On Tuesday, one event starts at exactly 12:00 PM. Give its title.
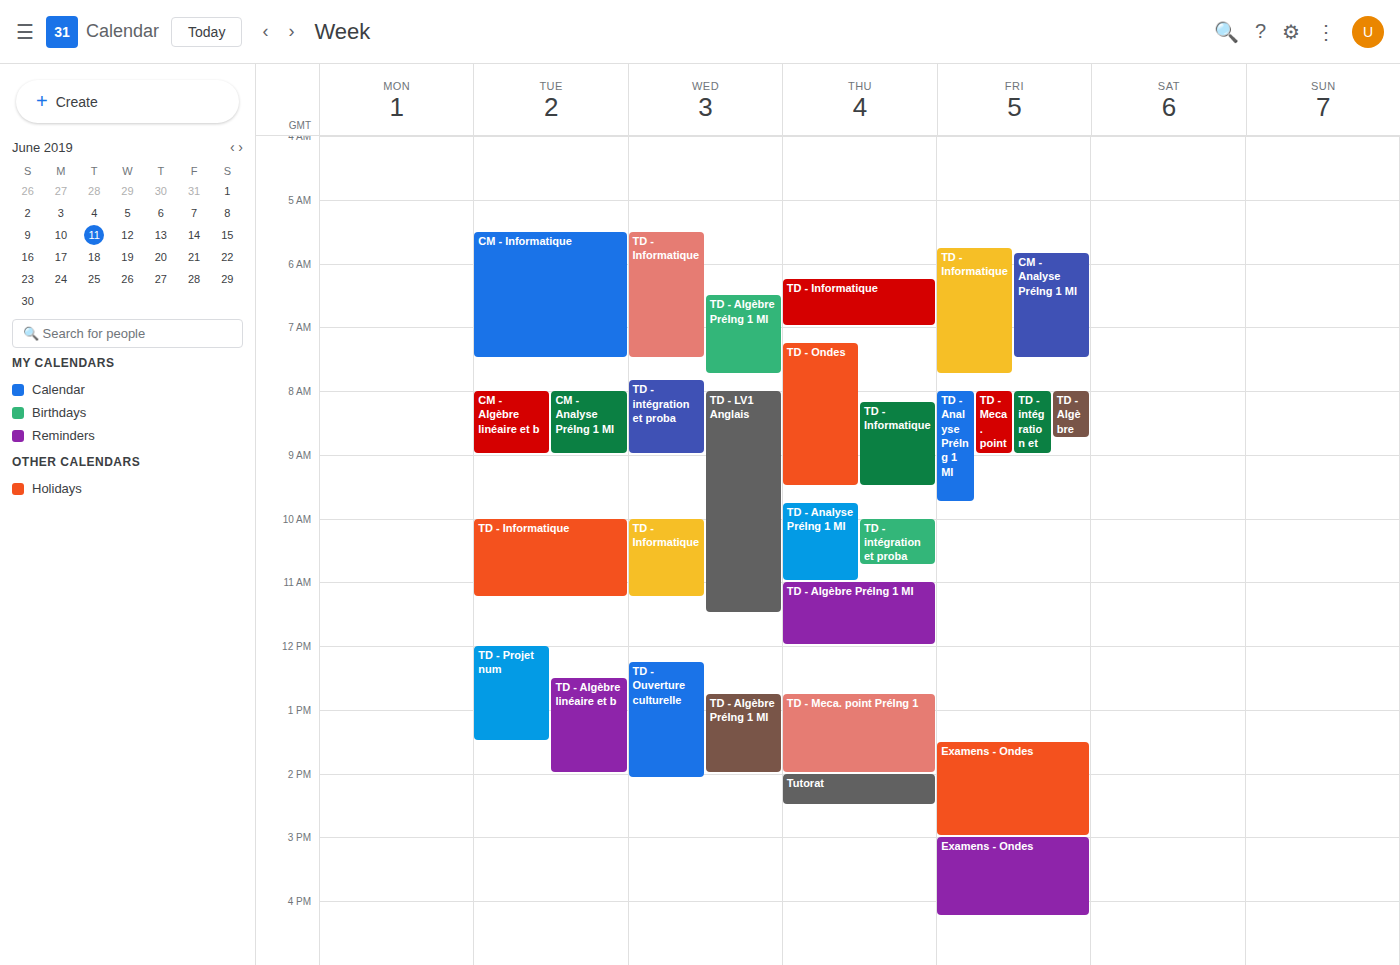
"TD - Projet num"